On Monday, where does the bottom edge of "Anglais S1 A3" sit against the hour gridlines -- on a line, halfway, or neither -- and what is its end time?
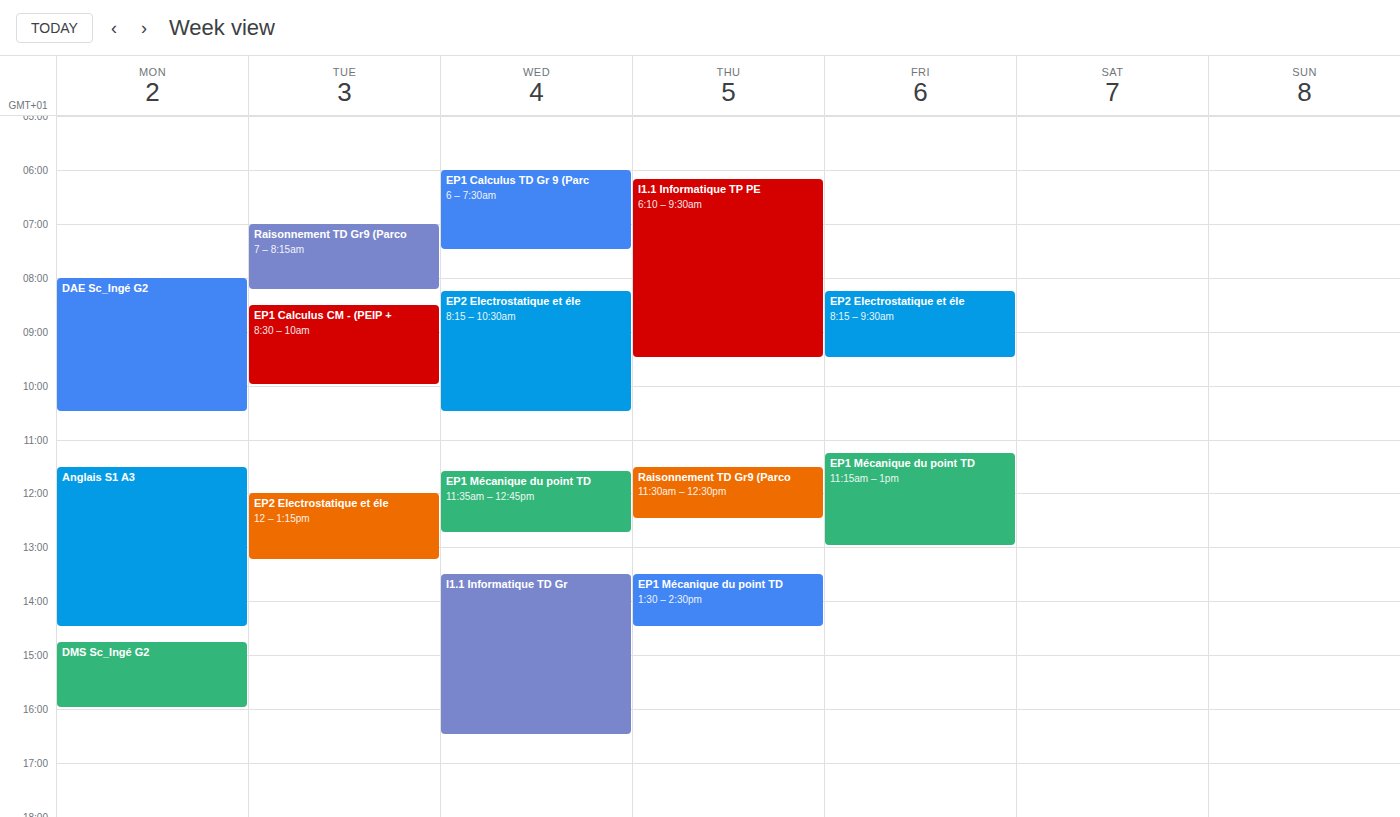
14:30 -- halfway between the 14:00 and 15:00 lines.